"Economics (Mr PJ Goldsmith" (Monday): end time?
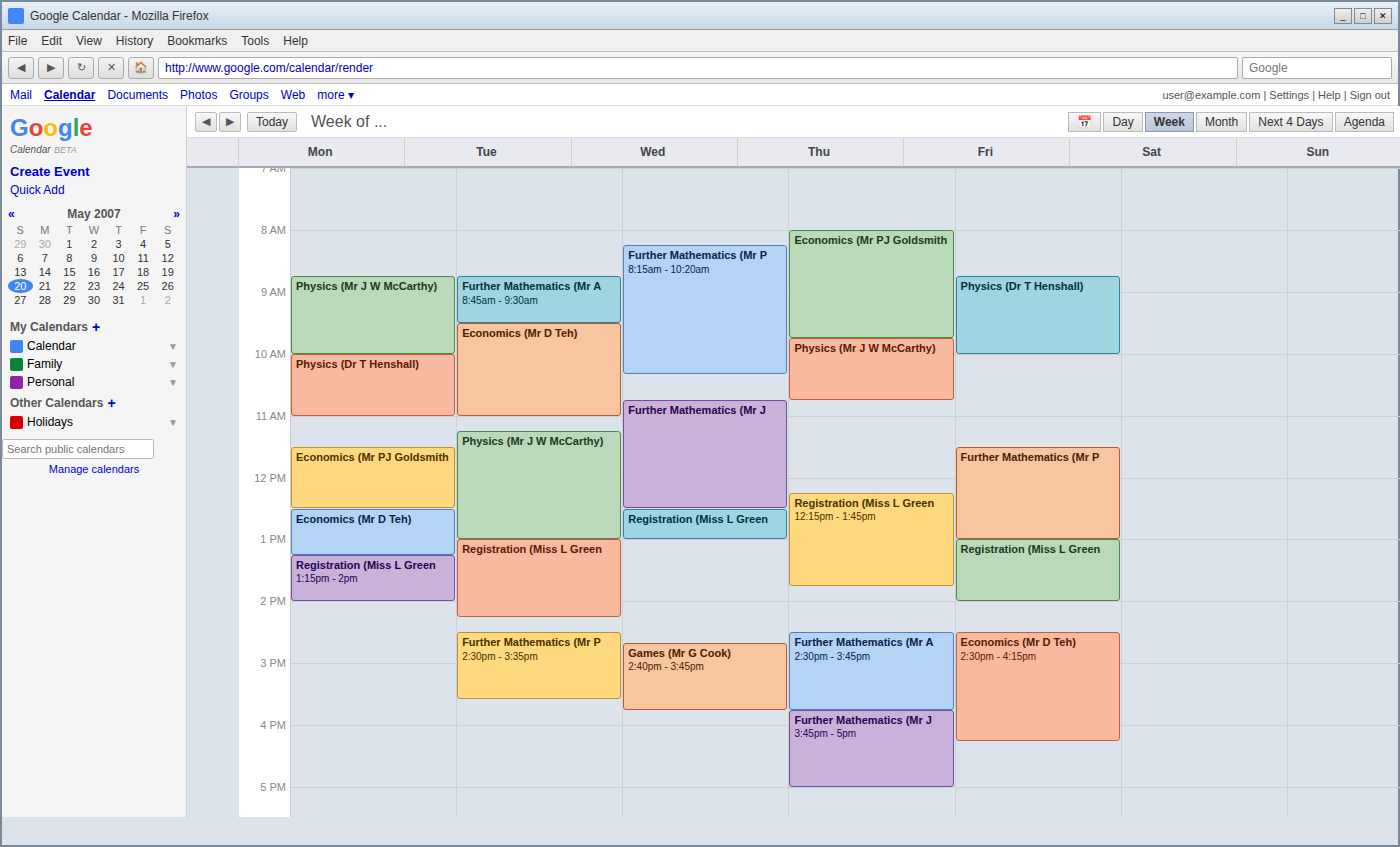
12:30 PM